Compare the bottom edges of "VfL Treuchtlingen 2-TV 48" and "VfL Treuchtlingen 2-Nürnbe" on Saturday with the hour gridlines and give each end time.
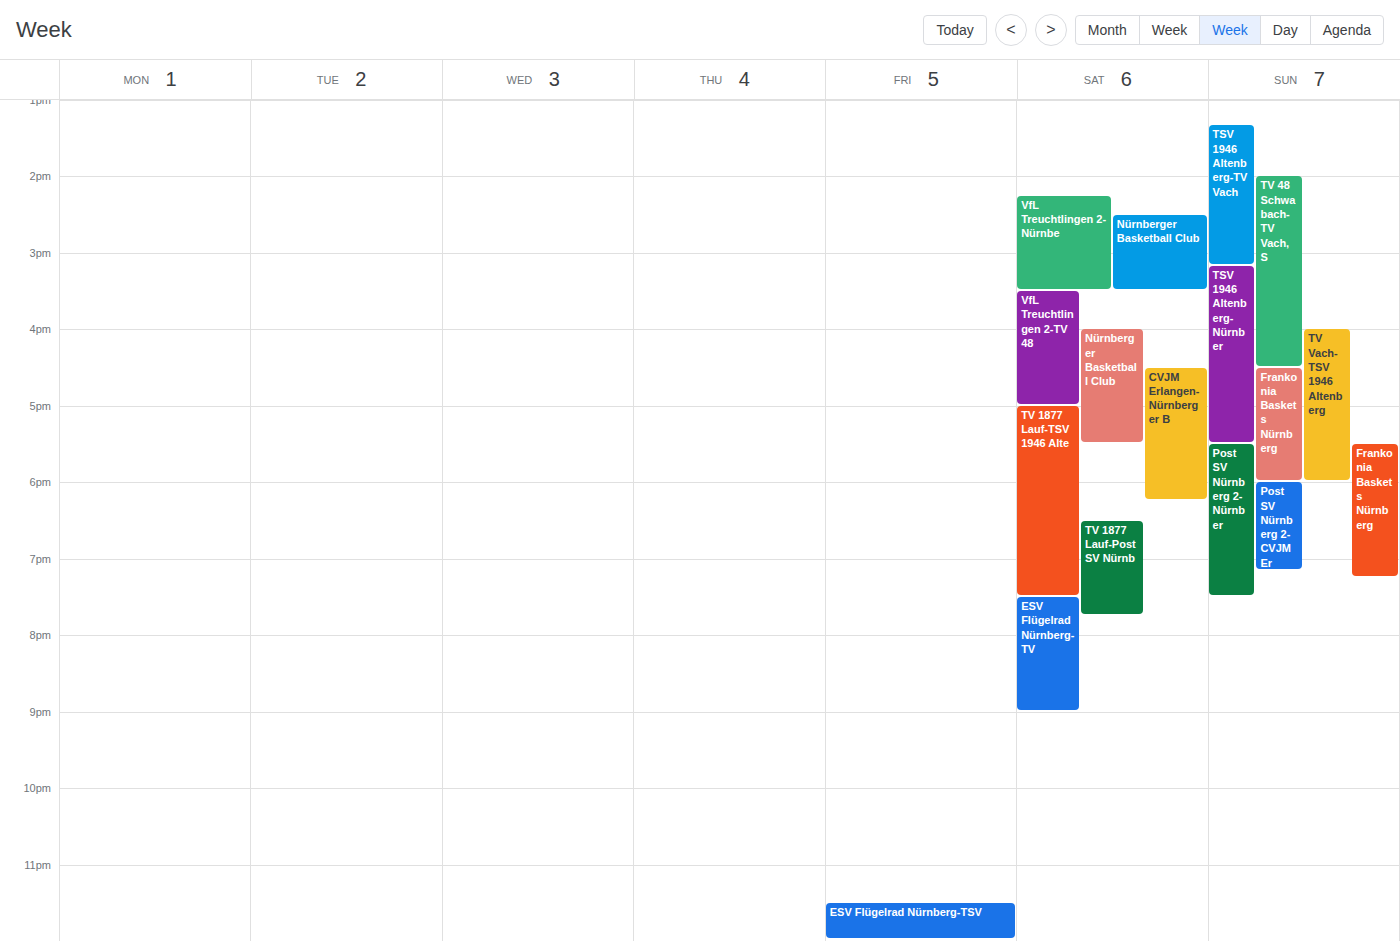
"VfL Treuchtlingen 2-TV 48": 5:00 PM, exactly on the 5 PM line. "VfL Treuchtlingen 2-Nürnbe": 3:30 PM, halfway between the 3 PM and 4 PM lines.